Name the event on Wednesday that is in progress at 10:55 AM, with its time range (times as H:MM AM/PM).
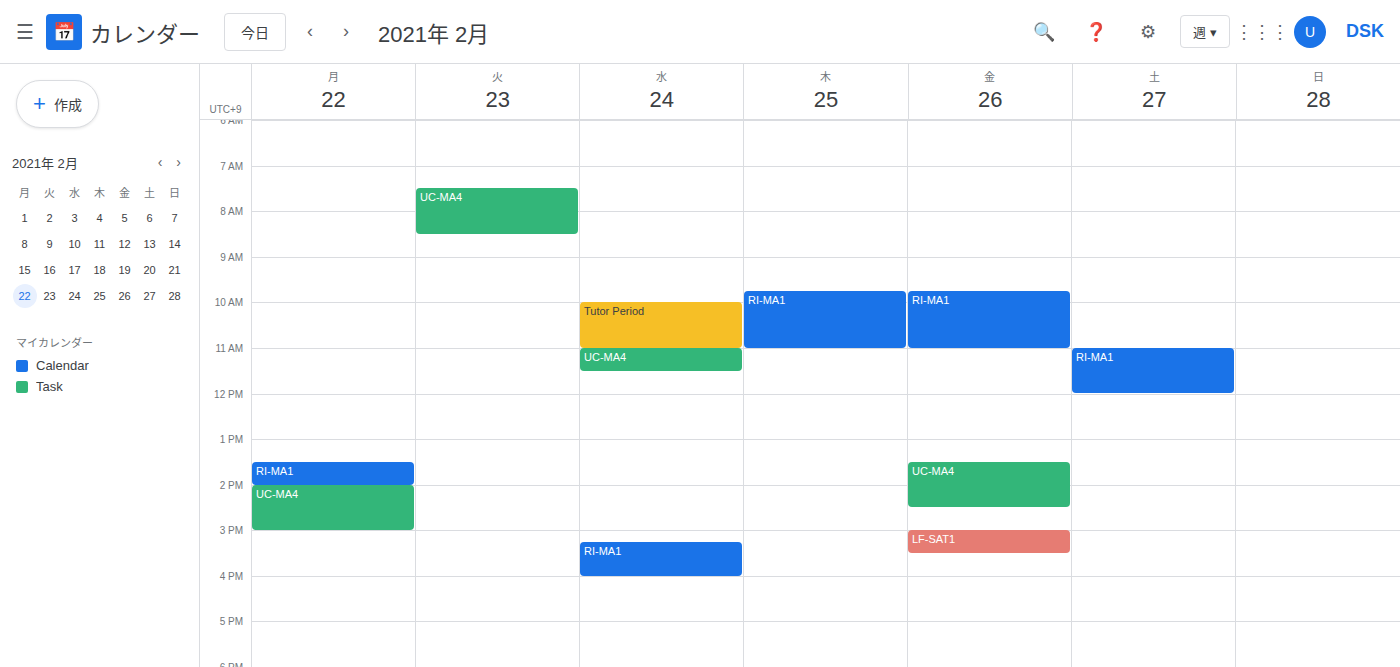
"Tutor Period", 10:00 AM to 11:00 AM